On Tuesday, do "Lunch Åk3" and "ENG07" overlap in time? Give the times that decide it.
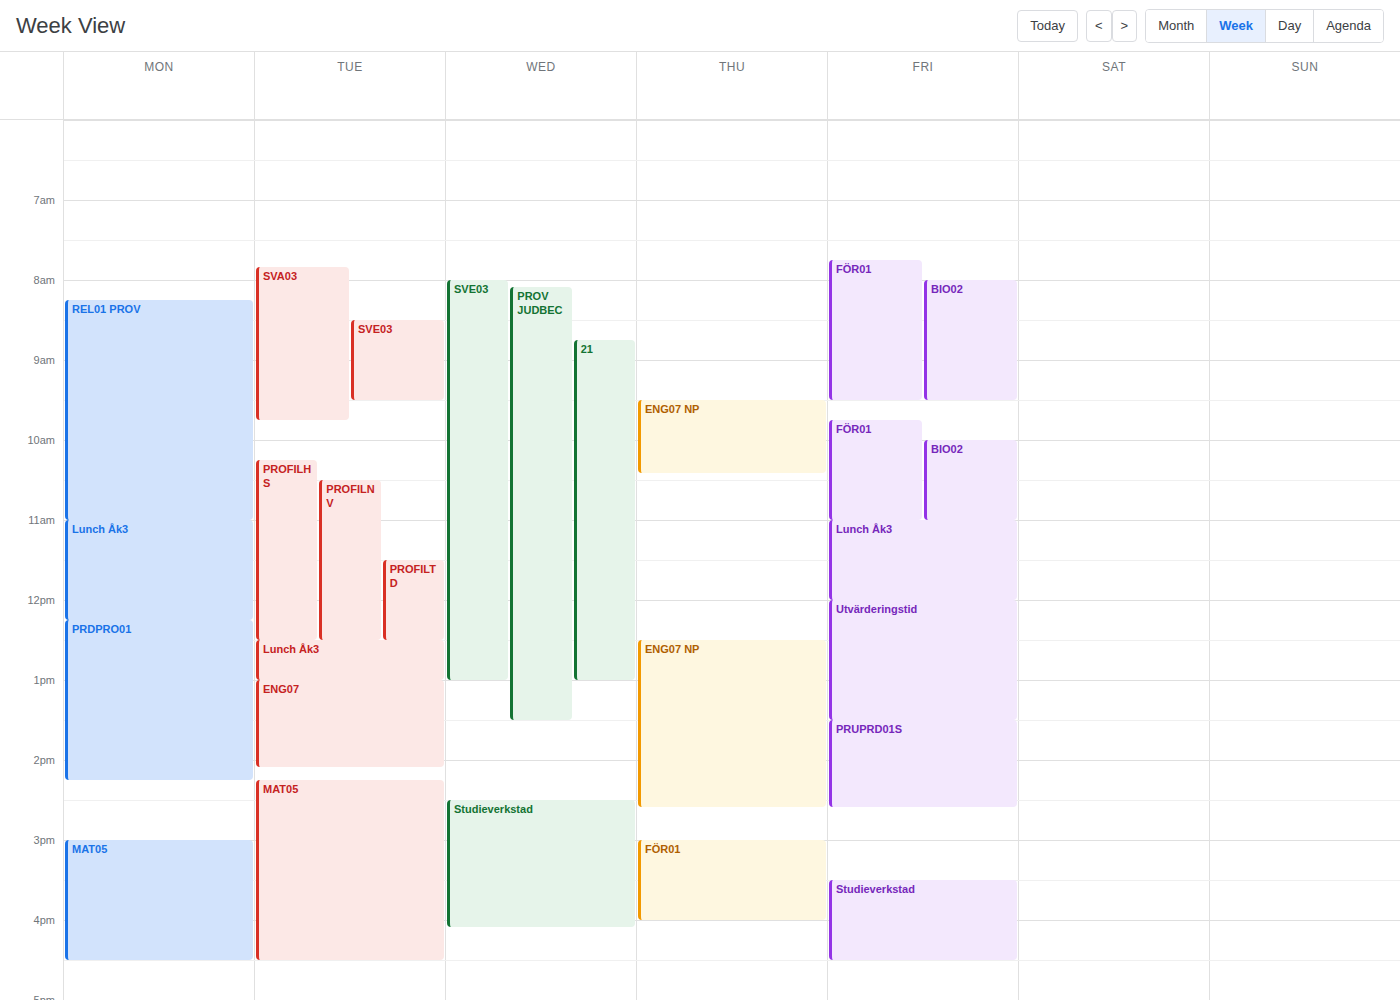
"Lunch Åk3" ends at 1:00 PM, exactly when "ENG07" starts -- they touch but do not overlap.